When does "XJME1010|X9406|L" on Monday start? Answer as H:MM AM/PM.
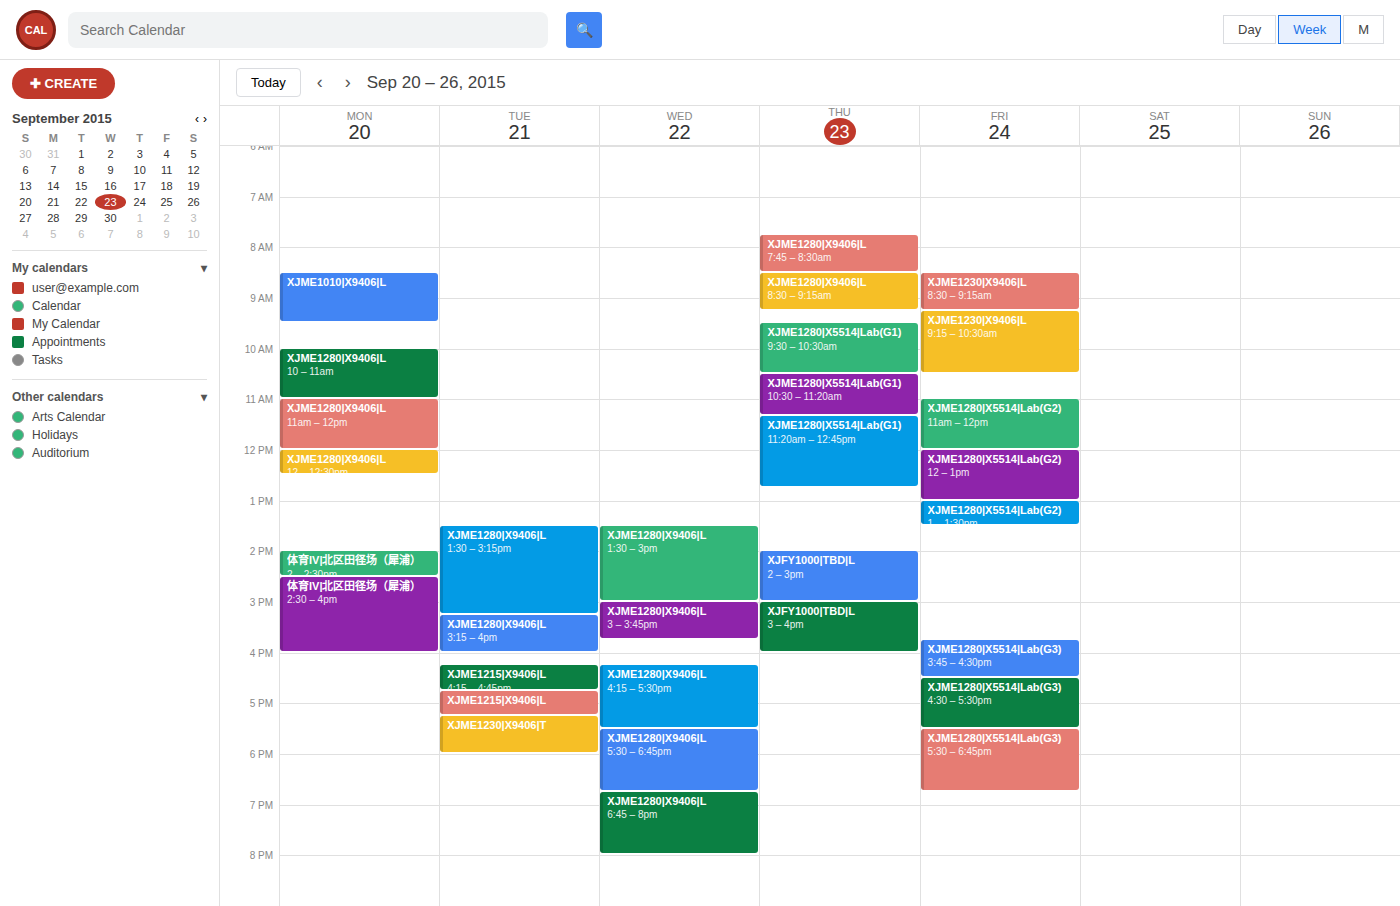
8:30 AM